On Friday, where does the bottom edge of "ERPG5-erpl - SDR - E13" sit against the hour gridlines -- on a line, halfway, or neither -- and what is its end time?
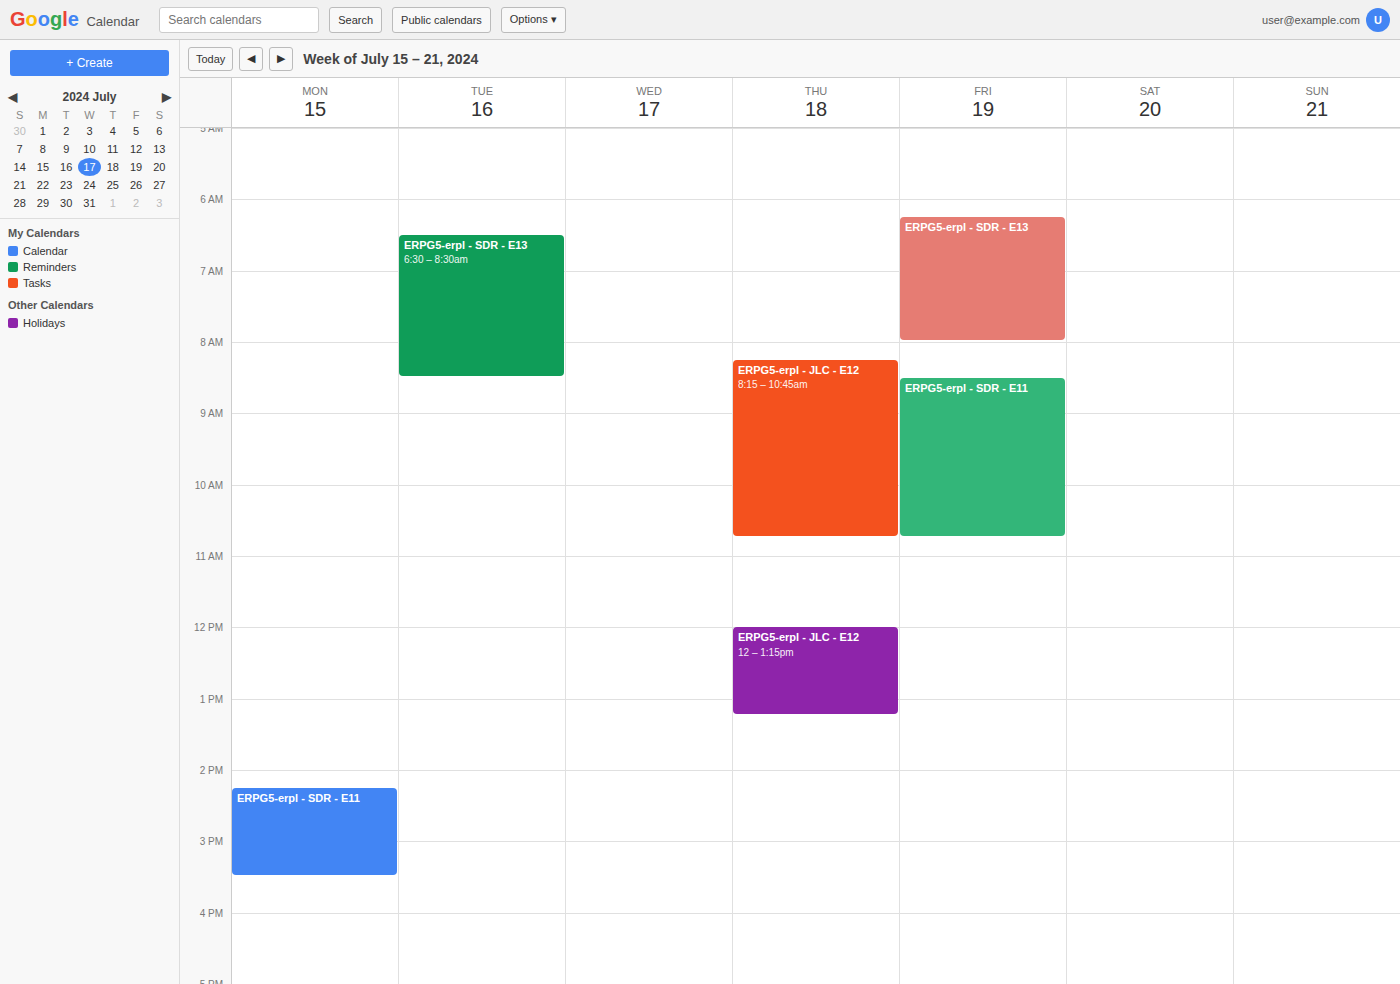
8:00 AM -- exactly on the 8 AM line.